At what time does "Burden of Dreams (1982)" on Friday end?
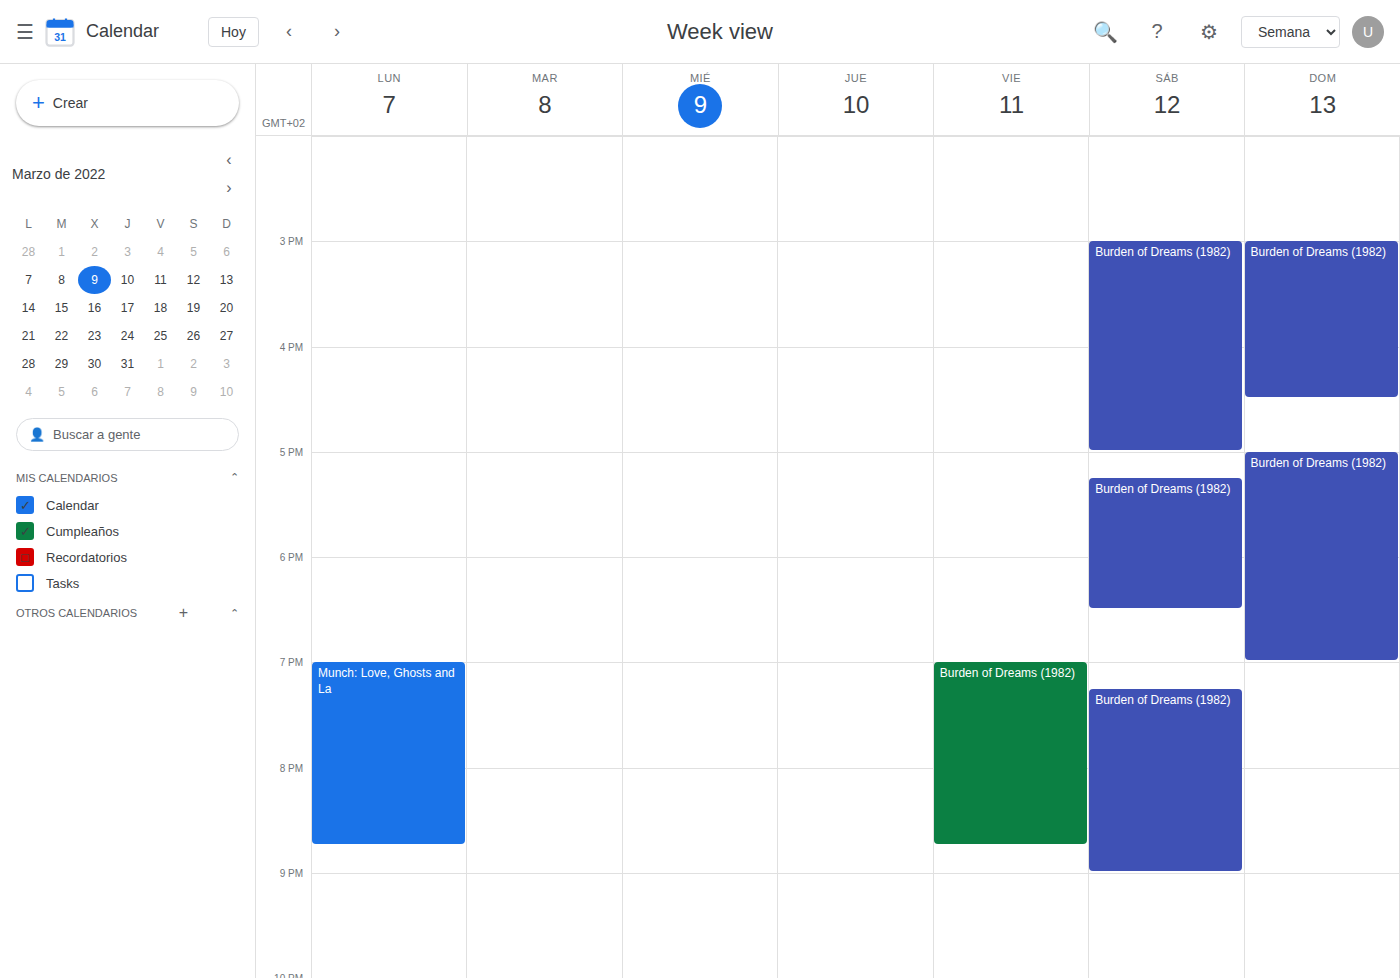
8:45 PM